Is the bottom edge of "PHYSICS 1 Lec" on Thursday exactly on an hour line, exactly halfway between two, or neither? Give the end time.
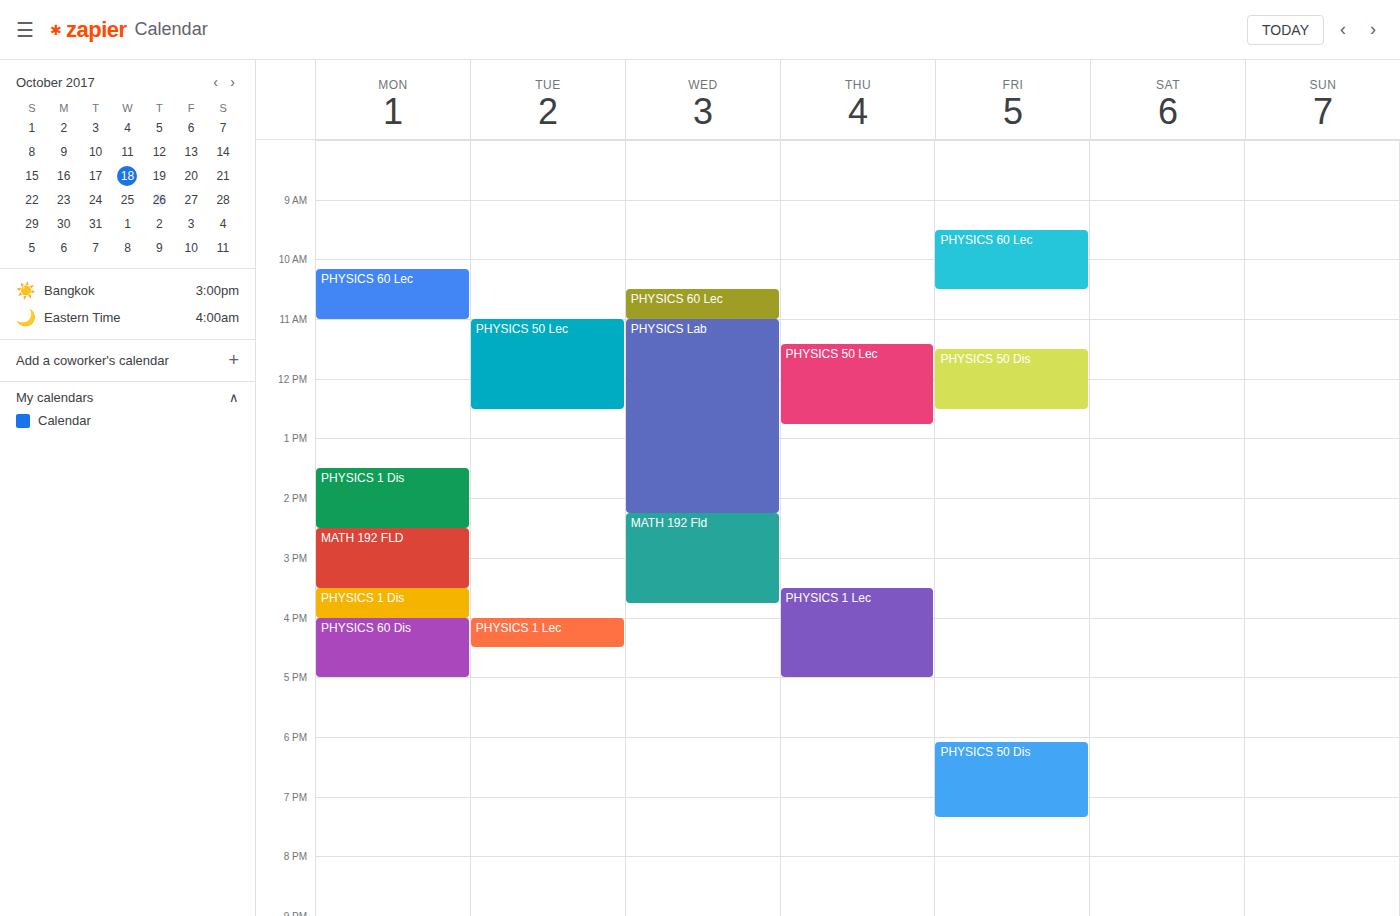
5:00 PM -- exactly on the 5 PM line.